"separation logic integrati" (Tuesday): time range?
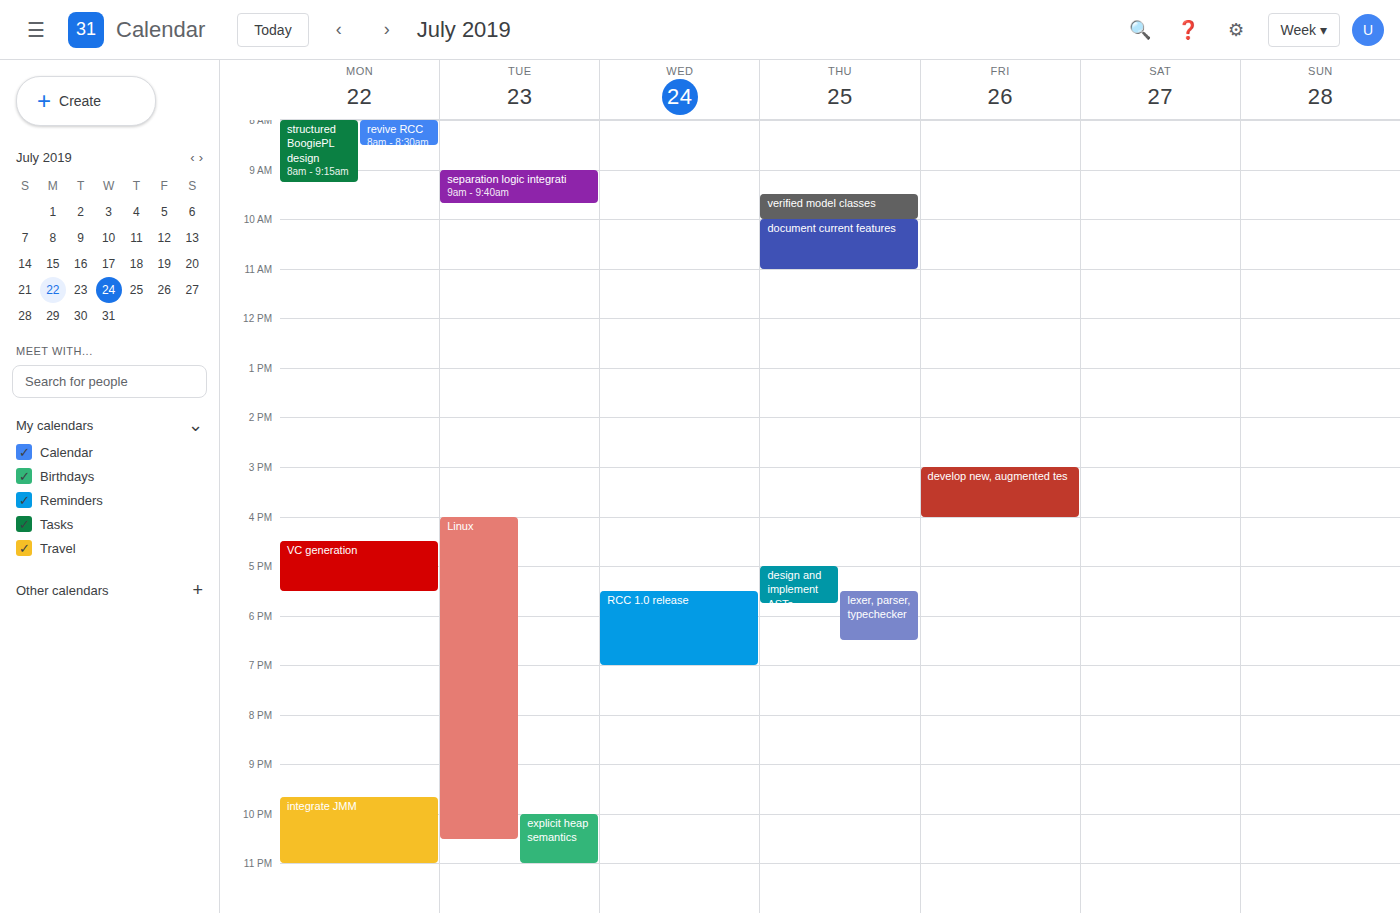
09:00 to 09:40